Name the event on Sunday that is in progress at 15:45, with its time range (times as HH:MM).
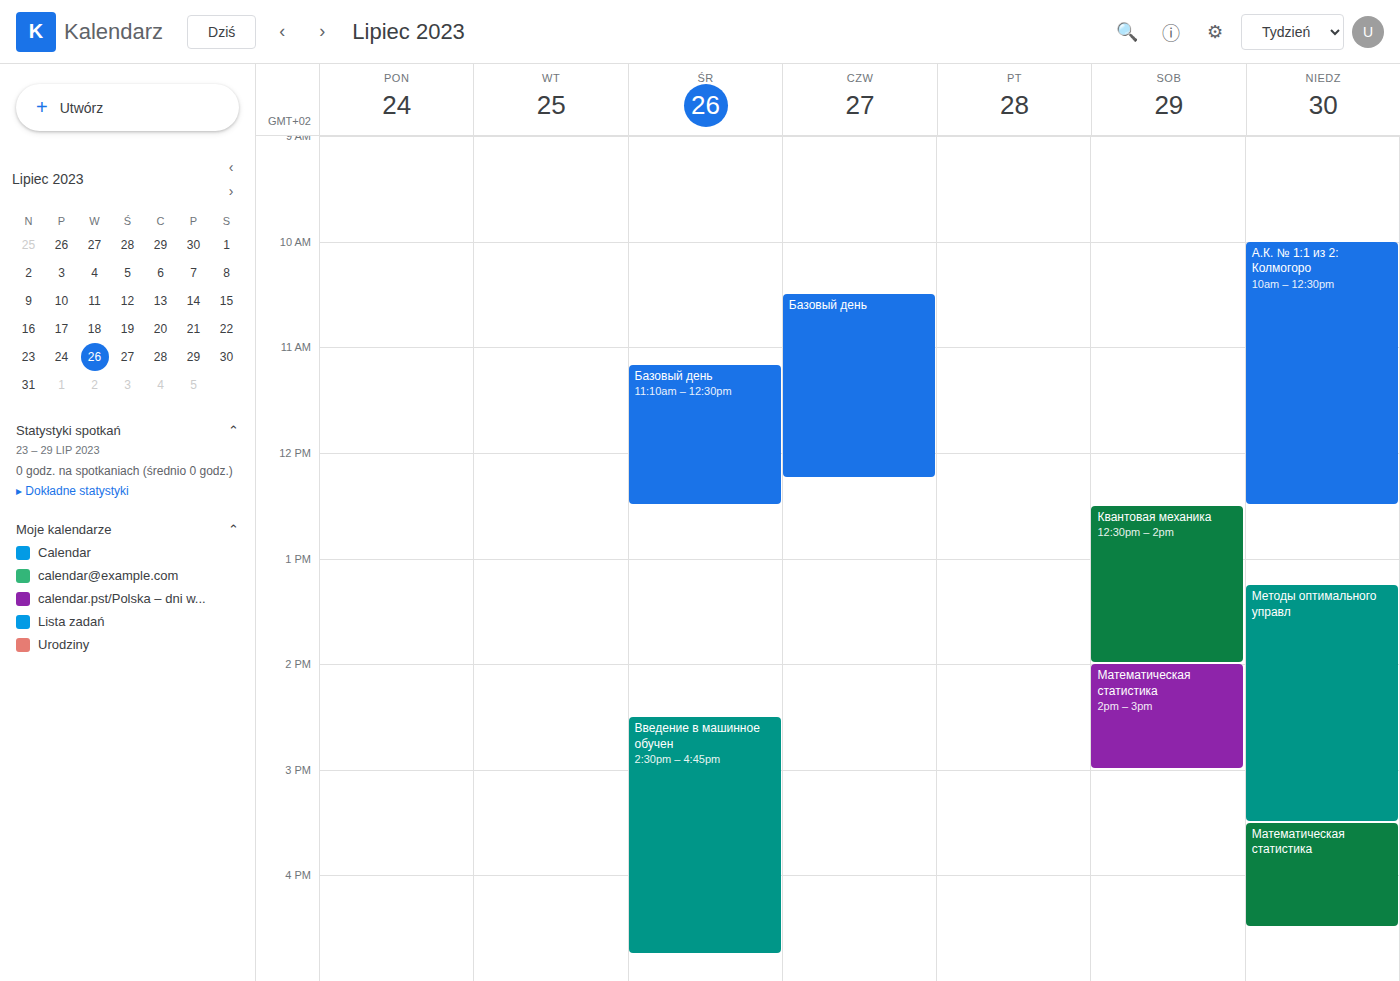
"Математическая статистика", 15:30 to 16:30